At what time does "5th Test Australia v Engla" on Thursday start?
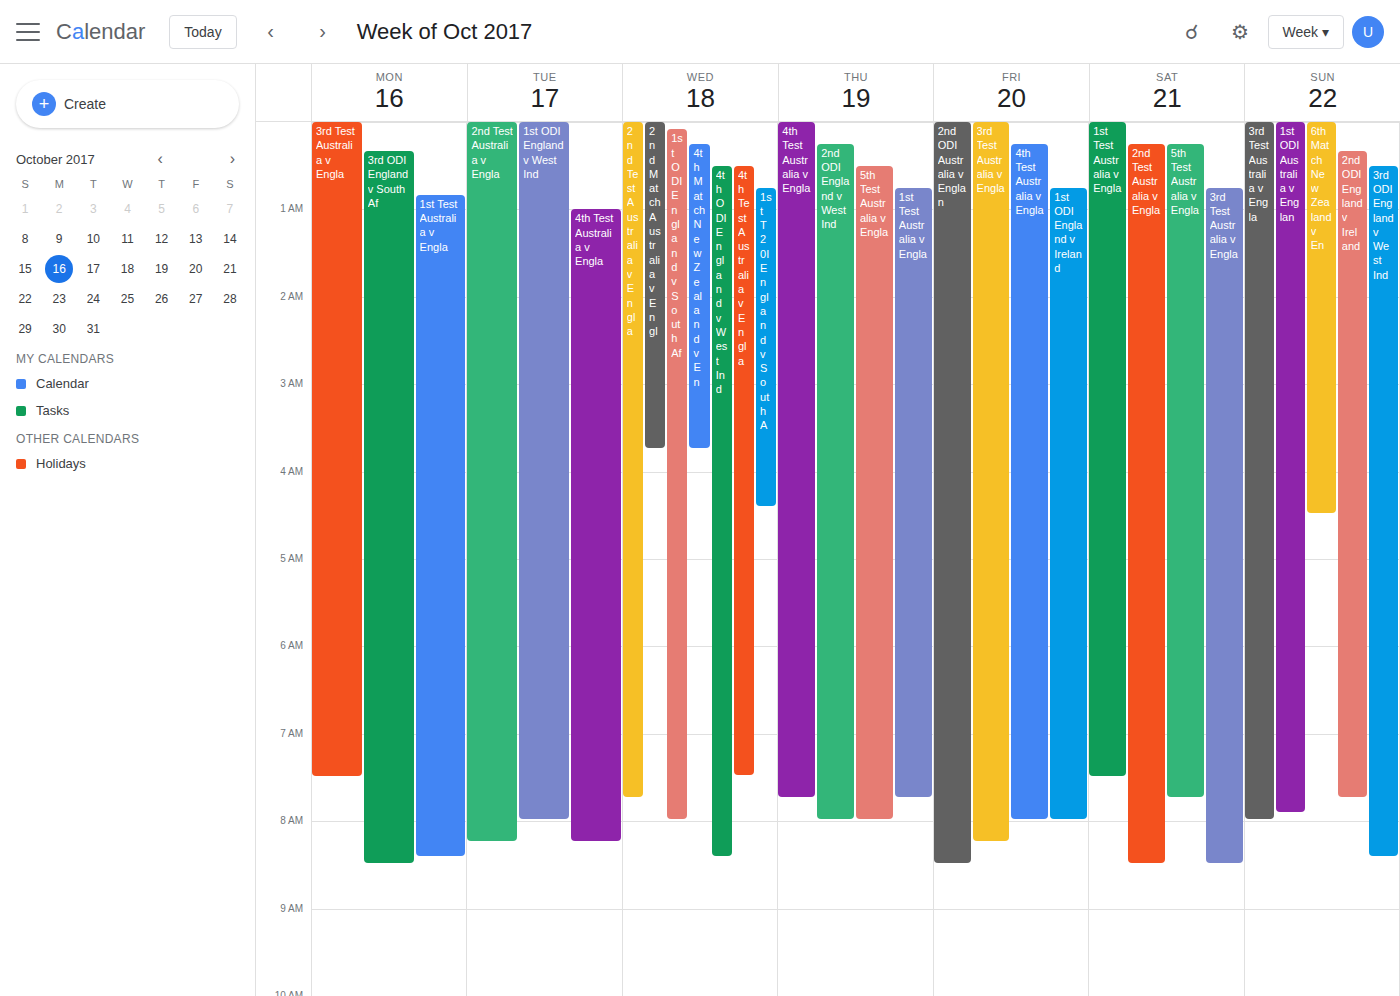
12:30 AM